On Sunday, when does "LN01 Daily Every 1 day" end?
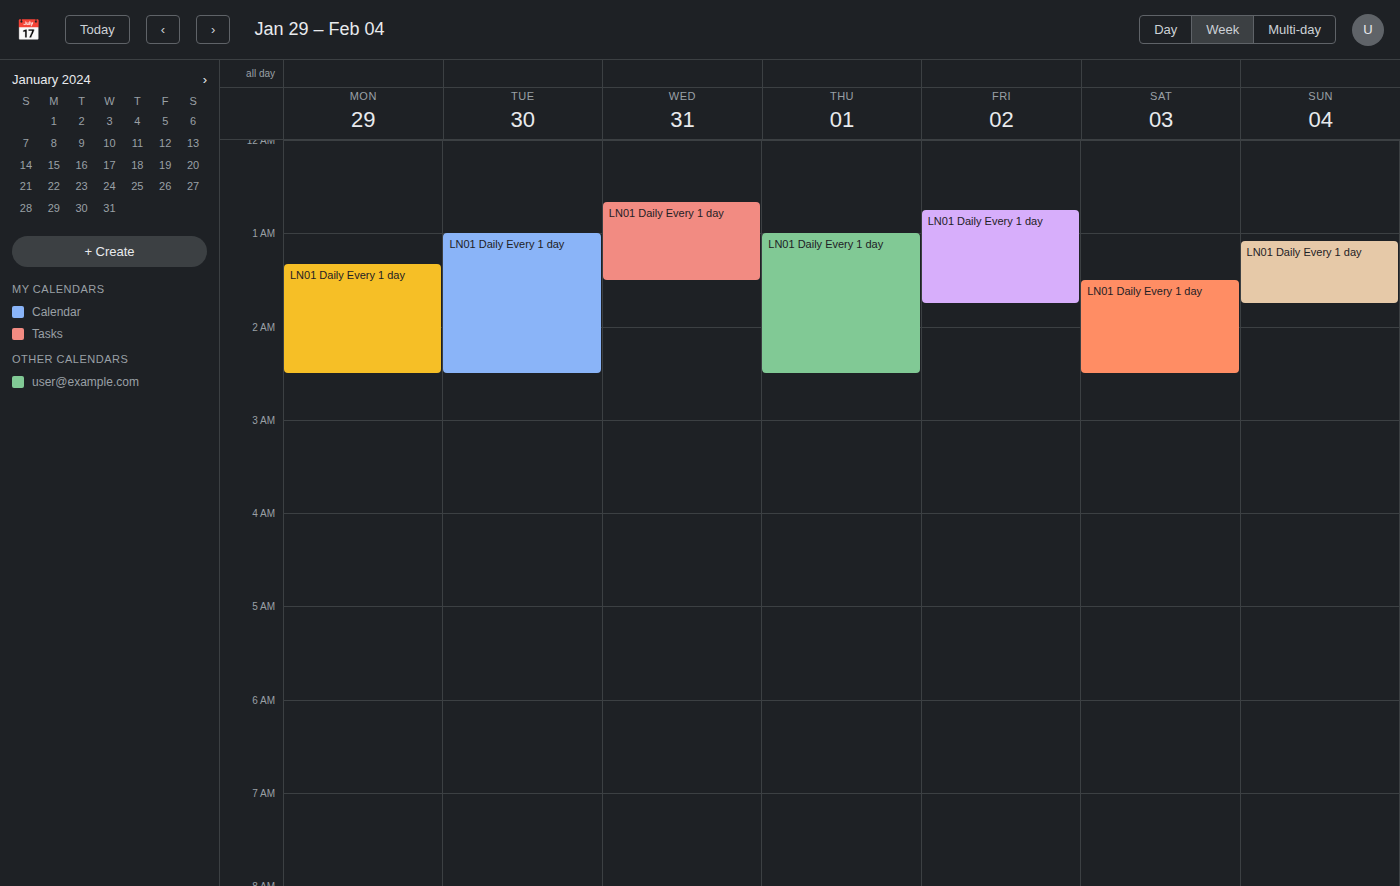
1:45 AM